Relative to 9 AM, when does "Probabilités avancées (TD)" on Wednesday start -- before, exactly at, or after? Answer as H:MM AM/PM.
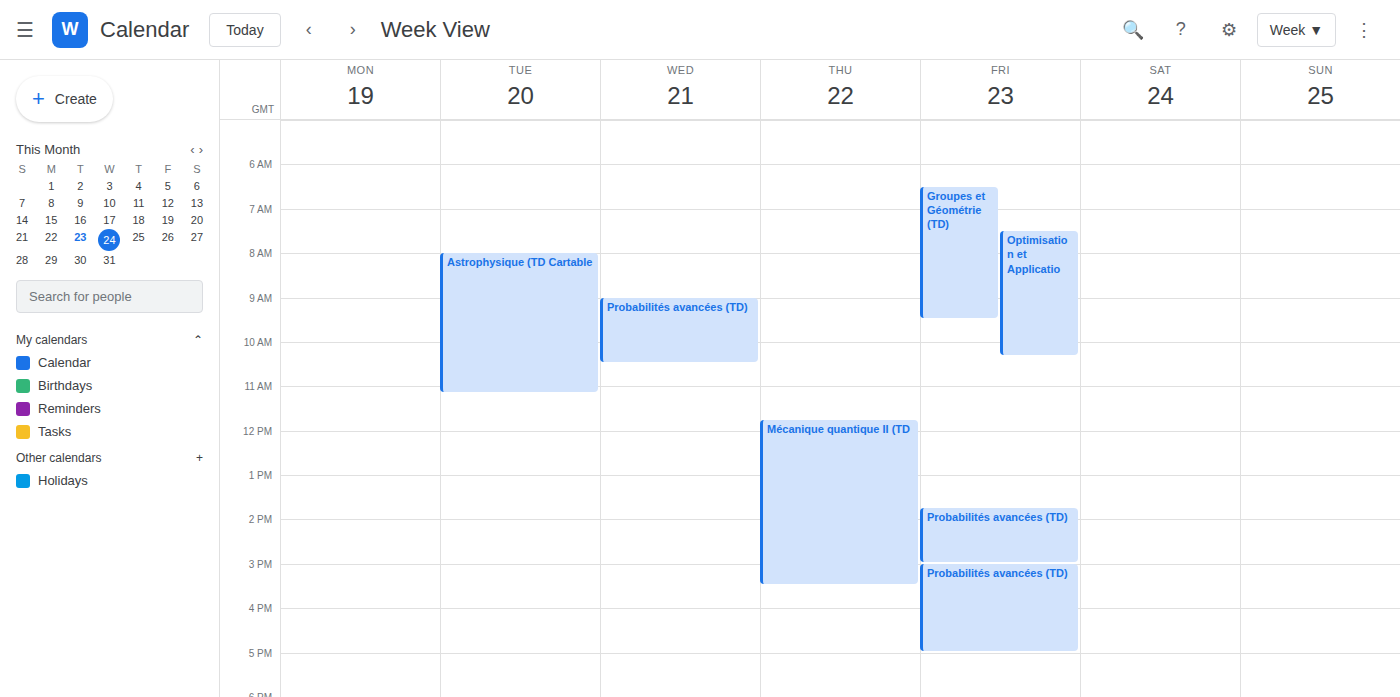
9:00 AM -- exactly at 9 AM, on the 9 AM line.